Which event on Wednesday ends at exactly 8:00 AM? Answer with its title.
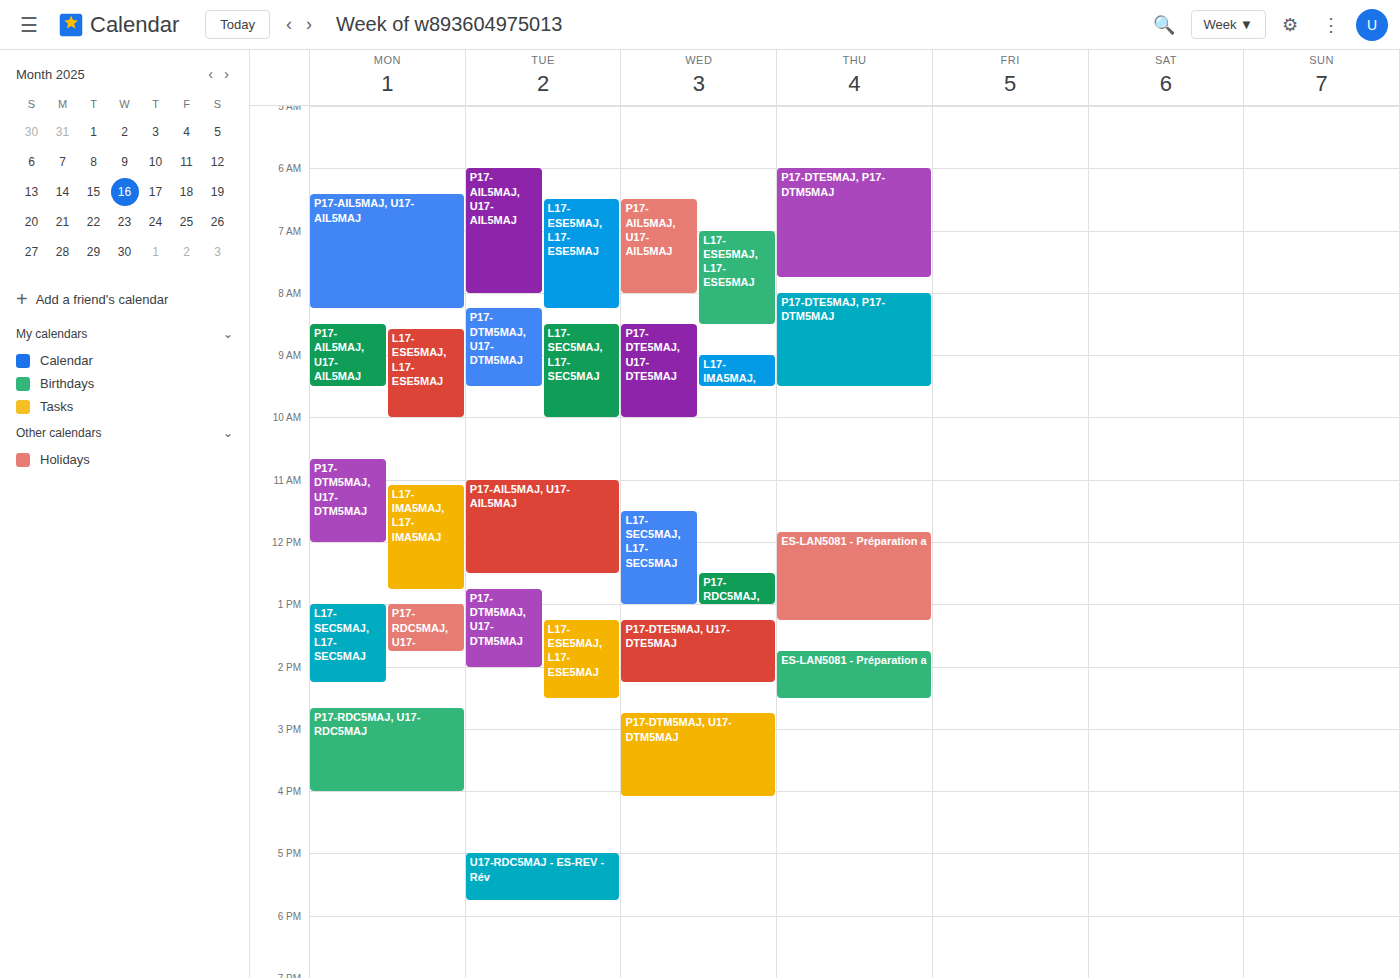
"P17-AIL5MAJ, U17-AIL5MAJ"